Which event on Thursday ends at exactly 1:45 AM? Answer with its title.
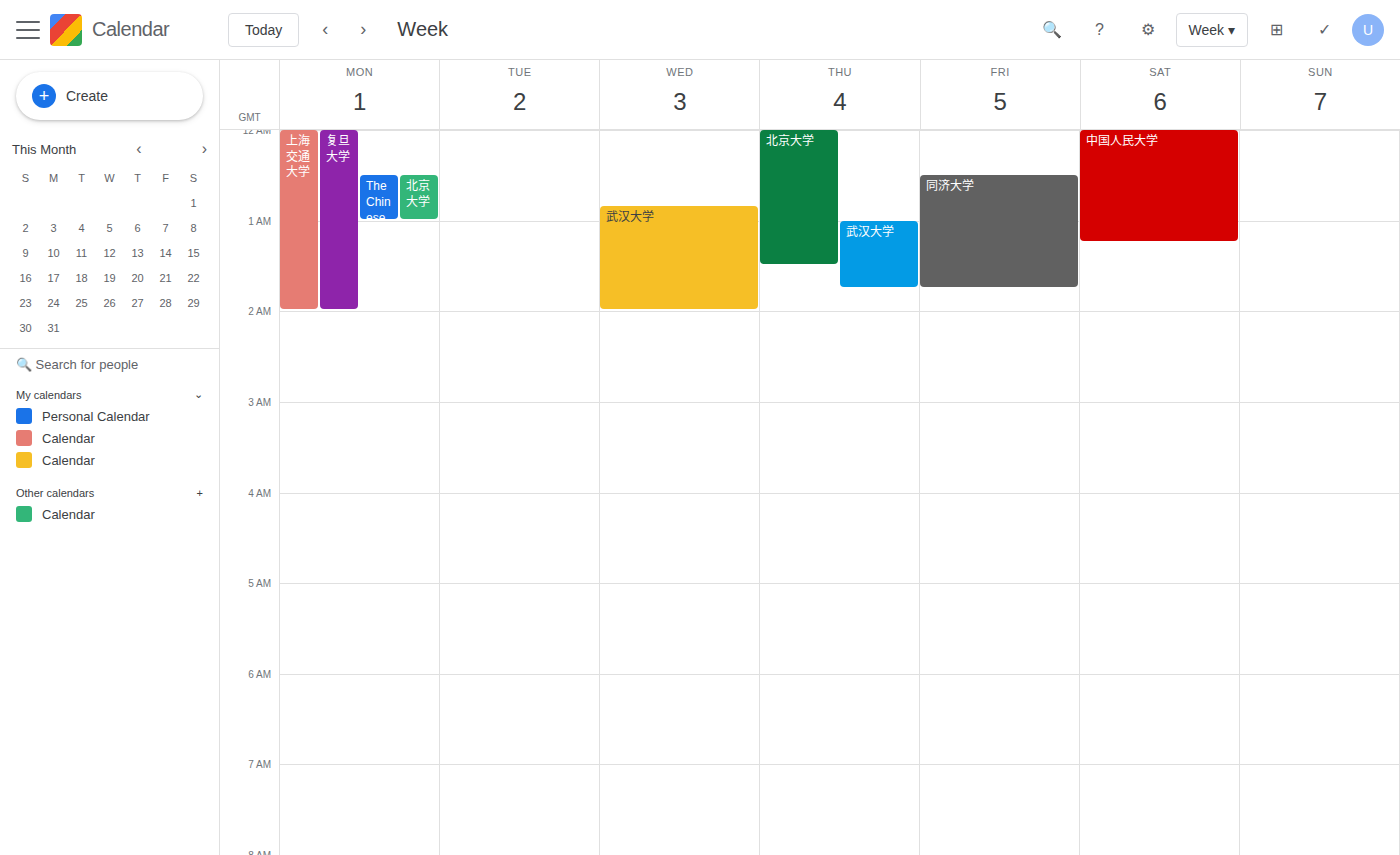
"武汉大学"